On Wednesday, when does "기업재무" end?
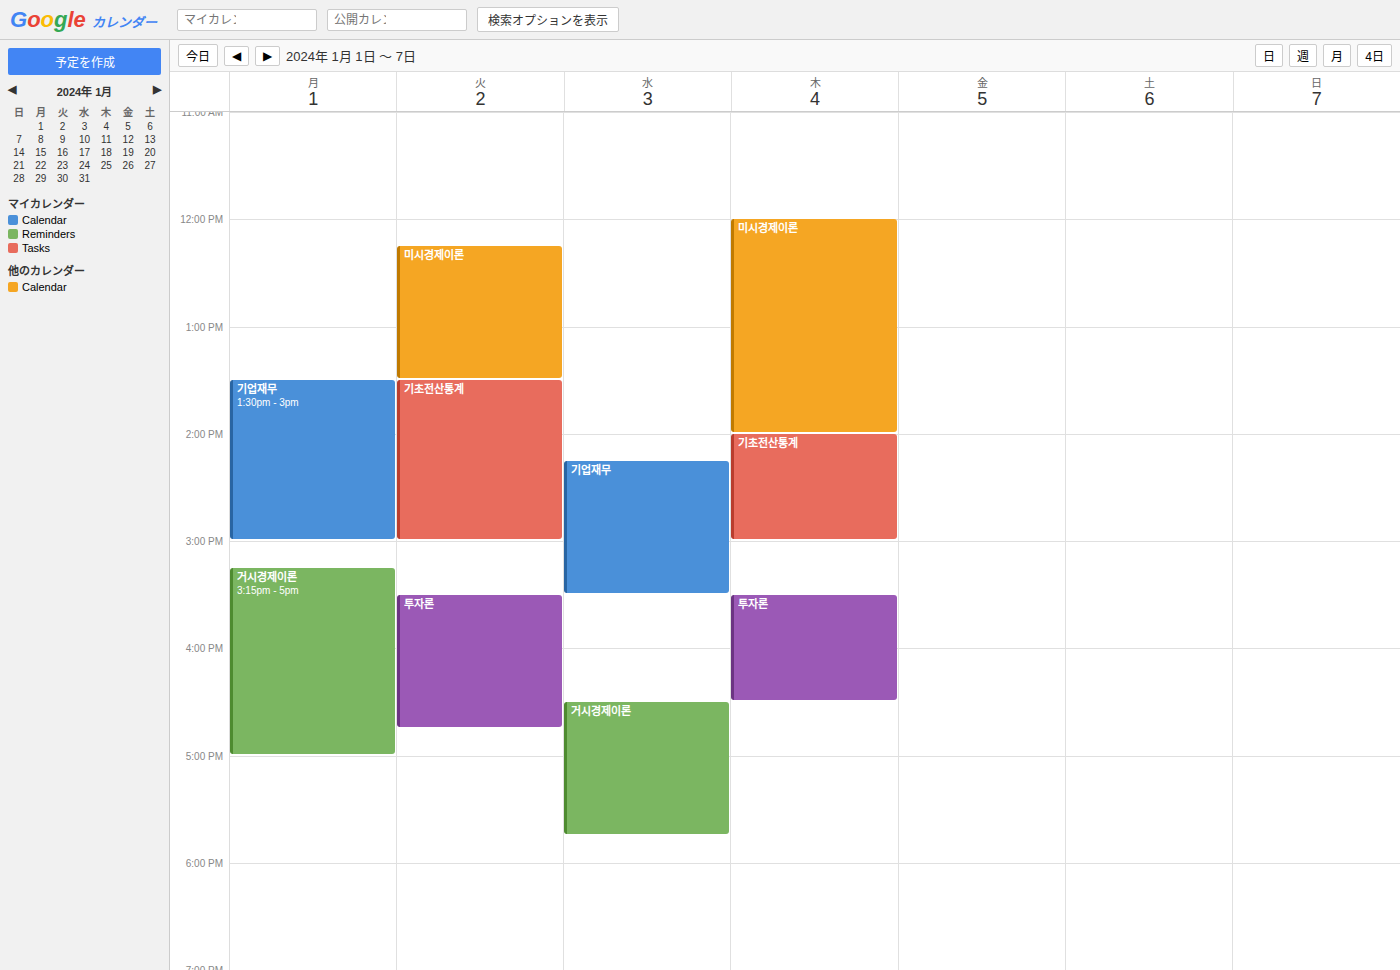
15:30